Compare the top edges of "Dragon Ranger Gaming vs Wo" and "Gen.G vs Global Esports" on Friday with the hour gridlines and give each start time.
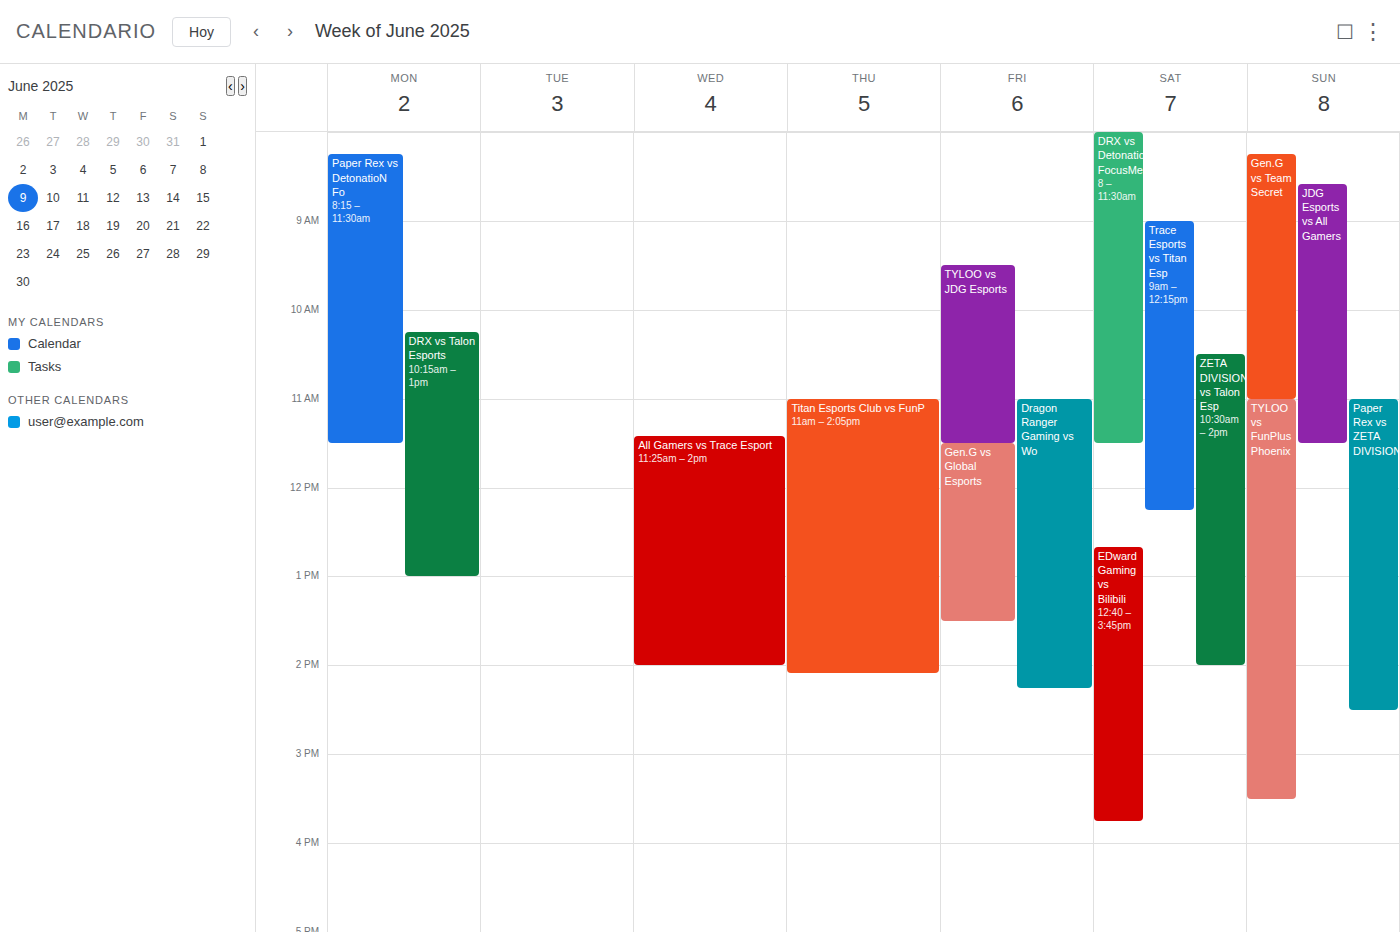
"Dragon Ranger Gaming vs Wo": 11:00, exactly on the 11:00 line. "Gen.G vs Global Esports": 11:30, halfway between the 11:00 and 12:00 lines.